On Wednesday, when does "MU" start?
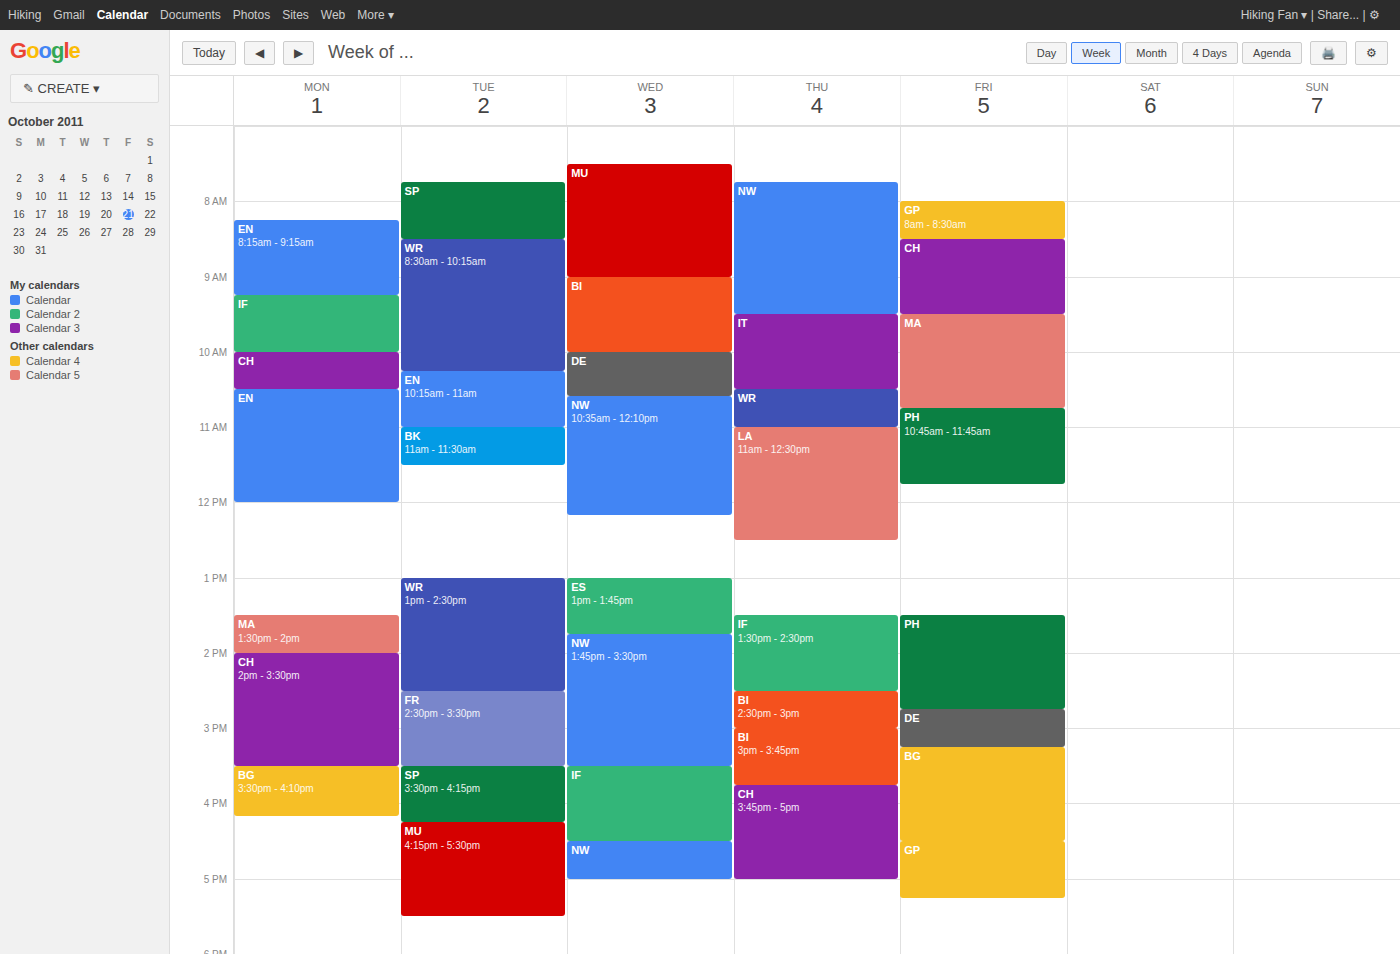
7:30 AM